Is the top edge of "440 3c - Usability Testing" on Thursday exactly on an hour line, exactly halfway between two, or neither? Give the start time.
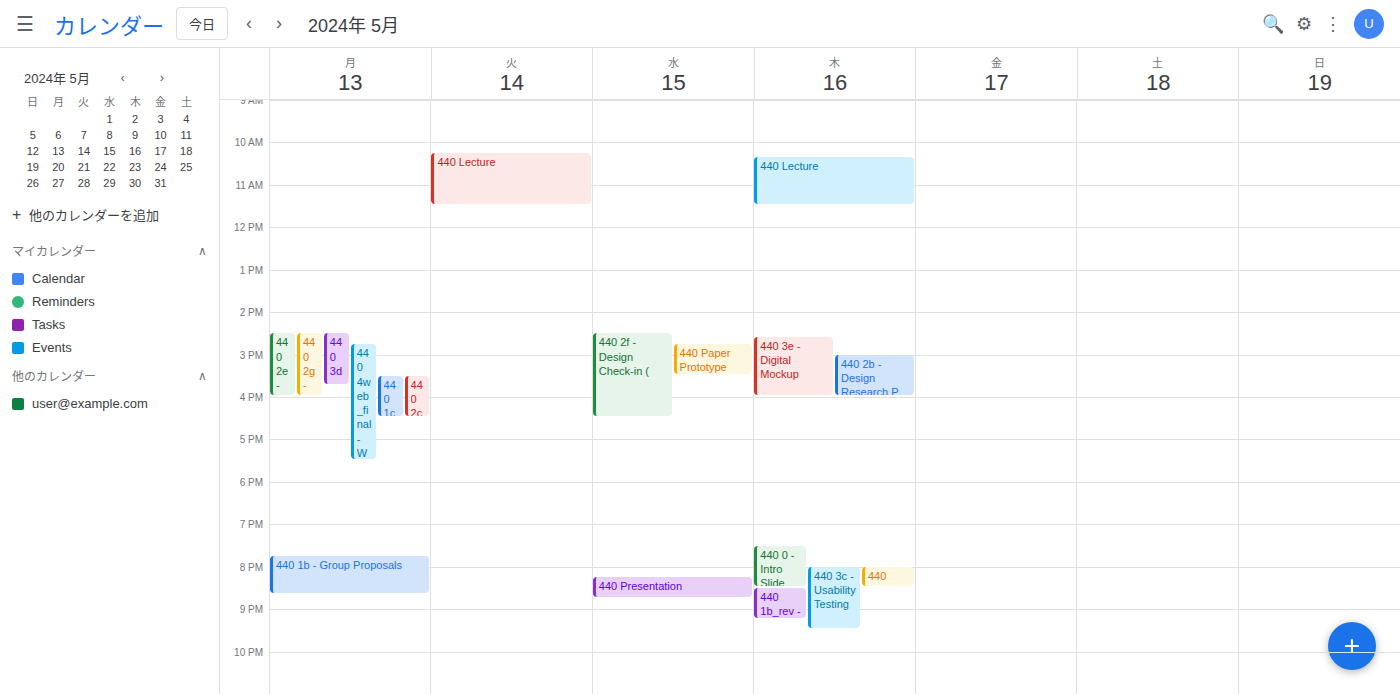
8:00 PM -- exactly on the 8 PM line.